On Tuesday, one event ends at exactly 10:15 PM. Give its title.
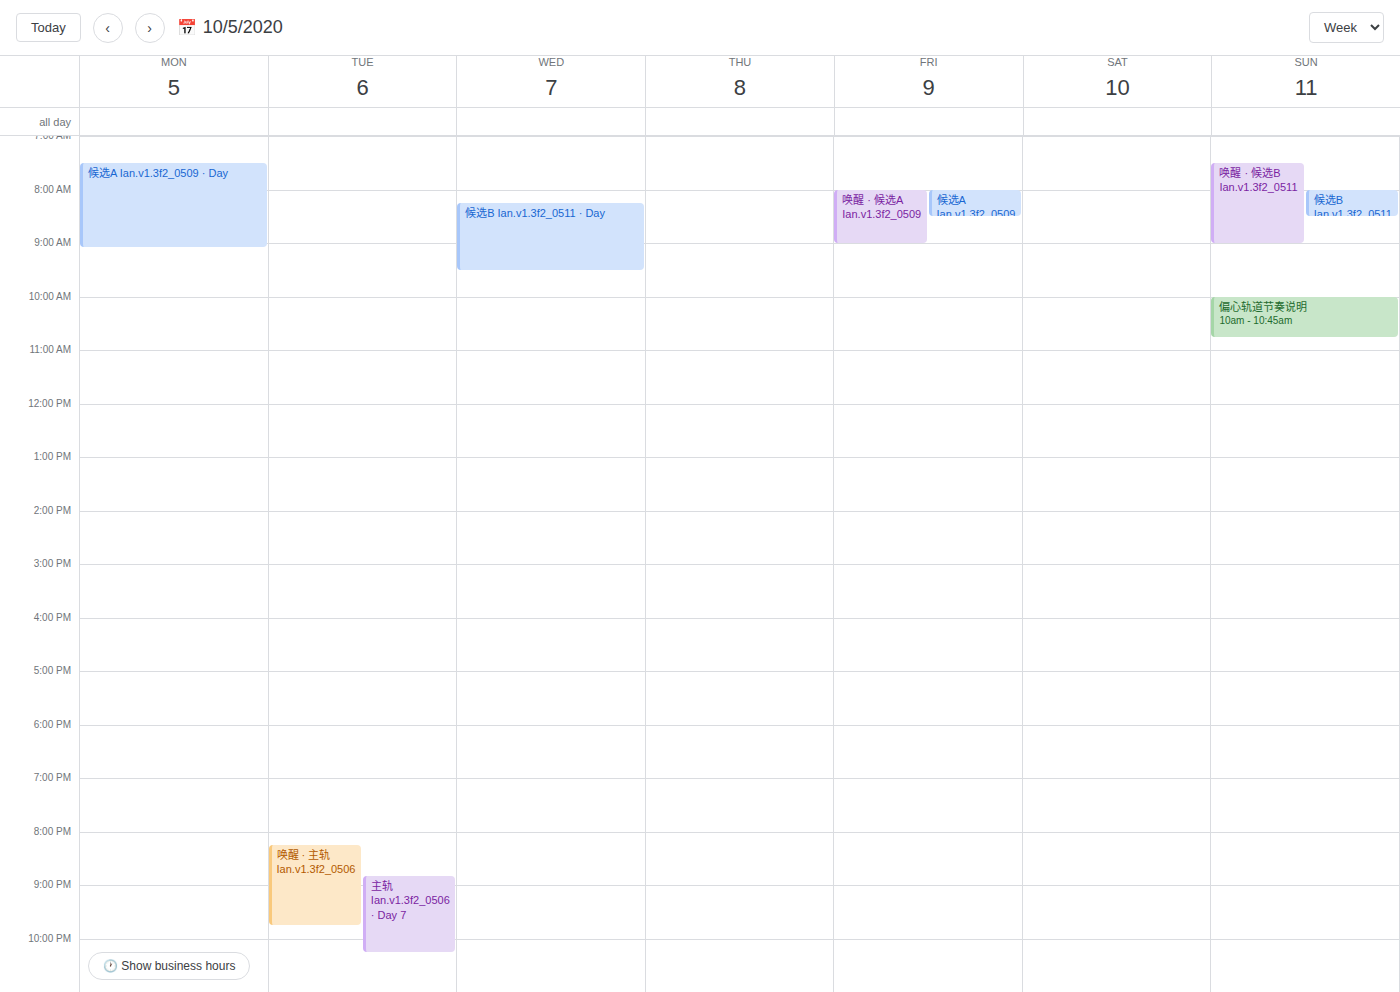
"主轨 Ian.v1.3f2_0506 · Day 7"